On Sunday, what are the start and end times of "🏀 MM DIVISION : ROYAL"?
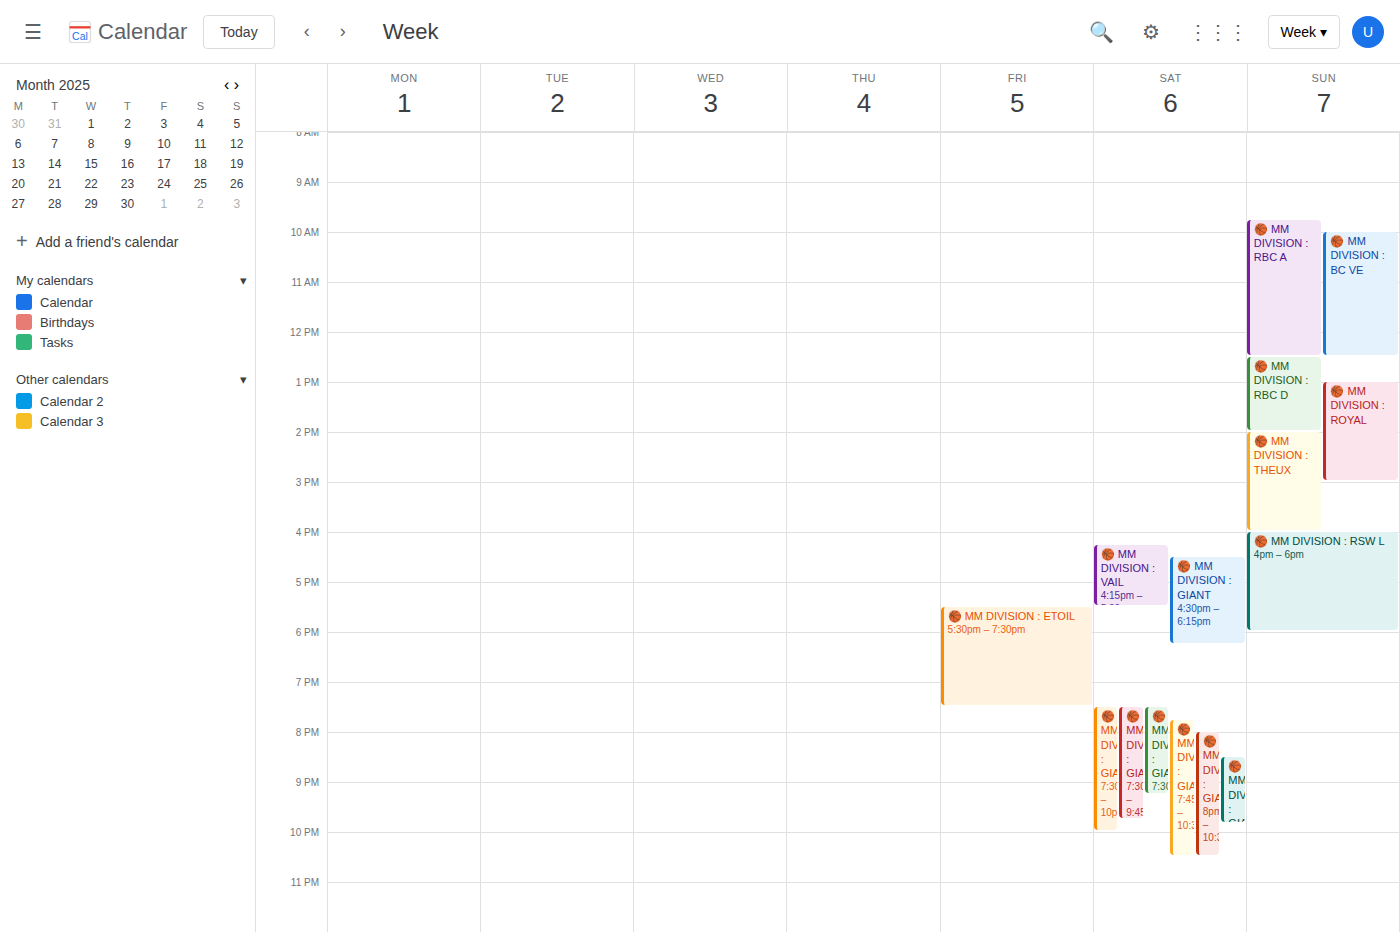
1:00 PM to 3:00 PM